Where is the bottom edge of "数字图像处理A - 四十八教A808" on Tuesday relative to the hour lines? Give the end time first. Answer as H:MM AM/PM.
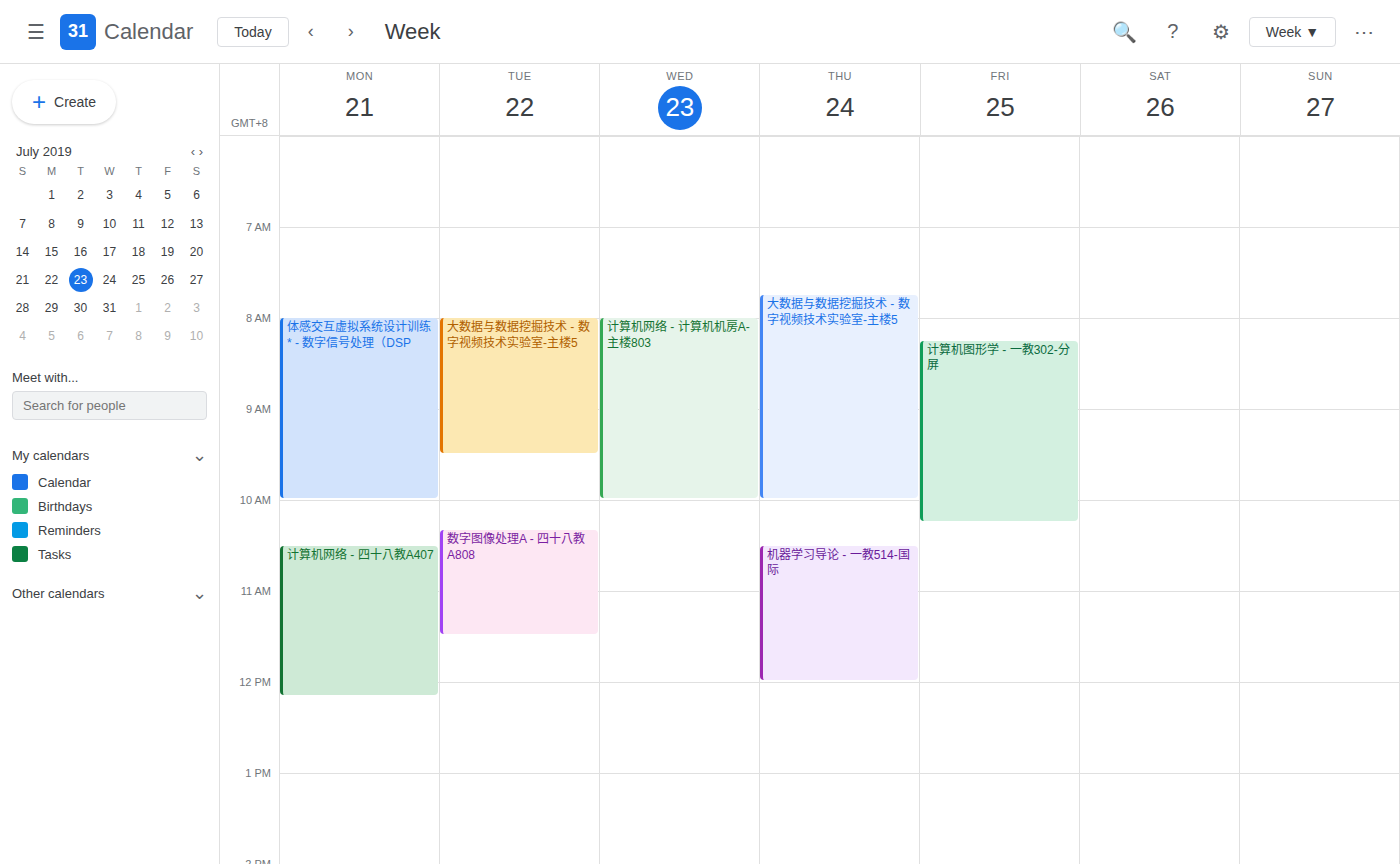
11:30 AM -- halfway between the 11 AM and 12 PM lines.